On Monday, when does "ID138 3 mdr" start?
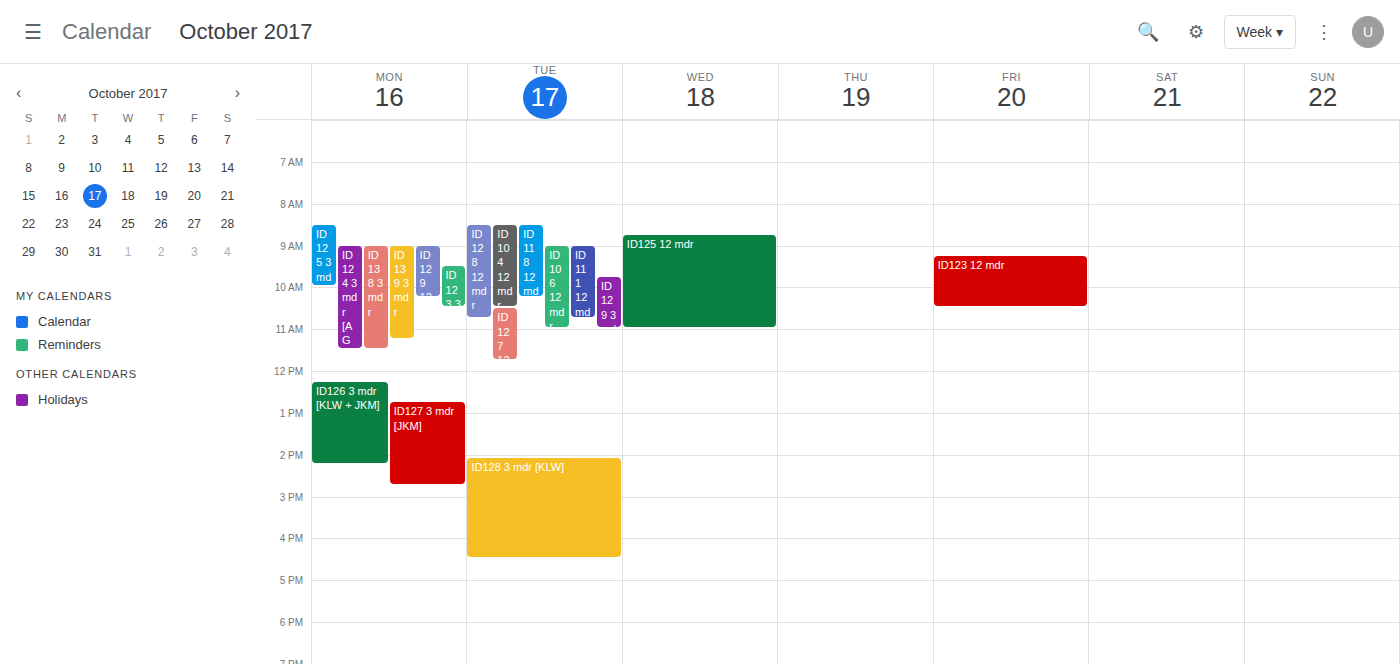
9:00 AM